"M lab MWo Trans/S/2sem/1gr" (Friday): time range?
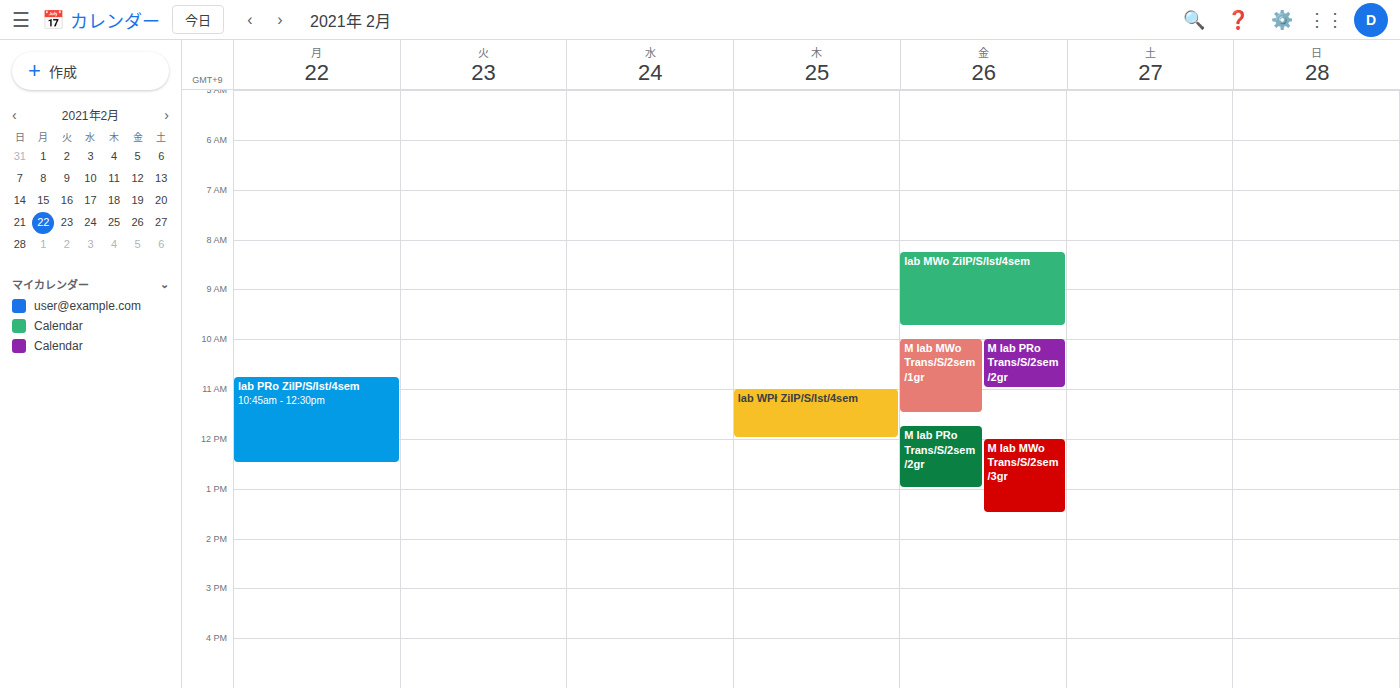
10:00 AM to 11:30 AM